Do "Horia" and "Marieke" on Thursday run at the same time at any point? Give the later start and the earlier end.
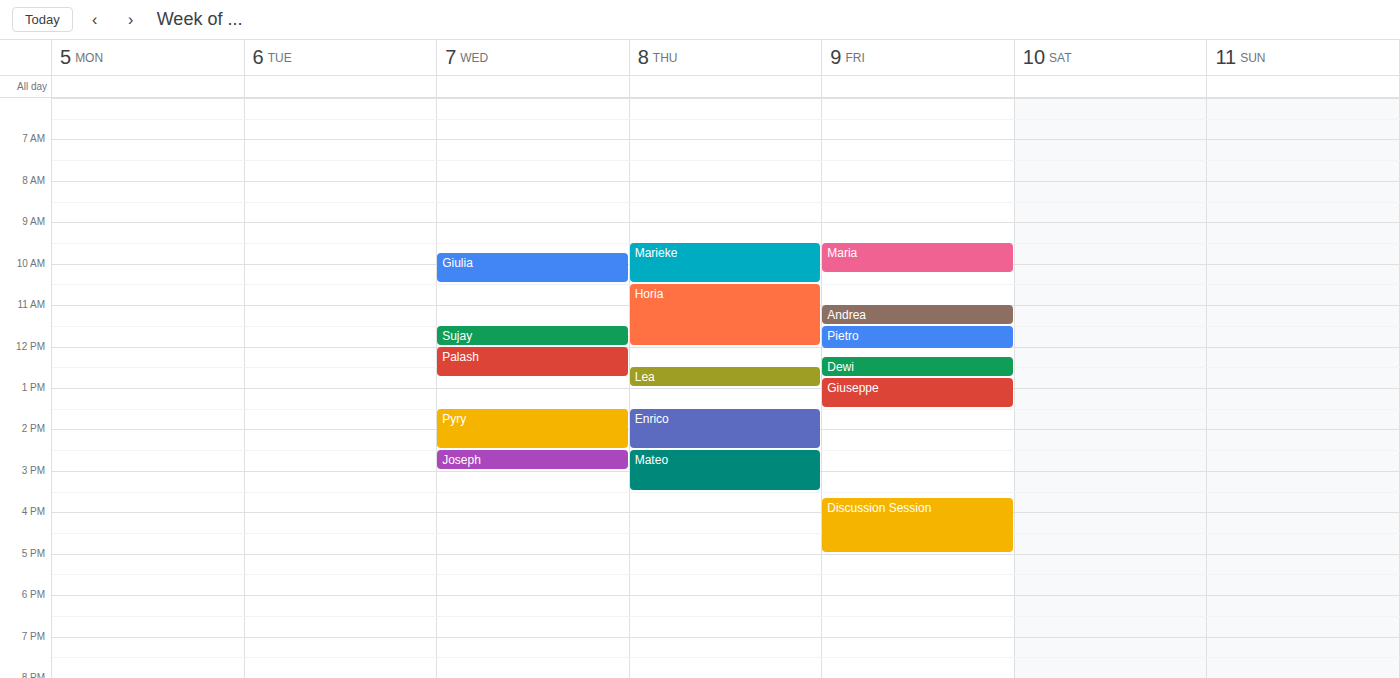
"Marieke" ends at 10:30, exactly when "Horia" starts -- they touch but do not overlap.